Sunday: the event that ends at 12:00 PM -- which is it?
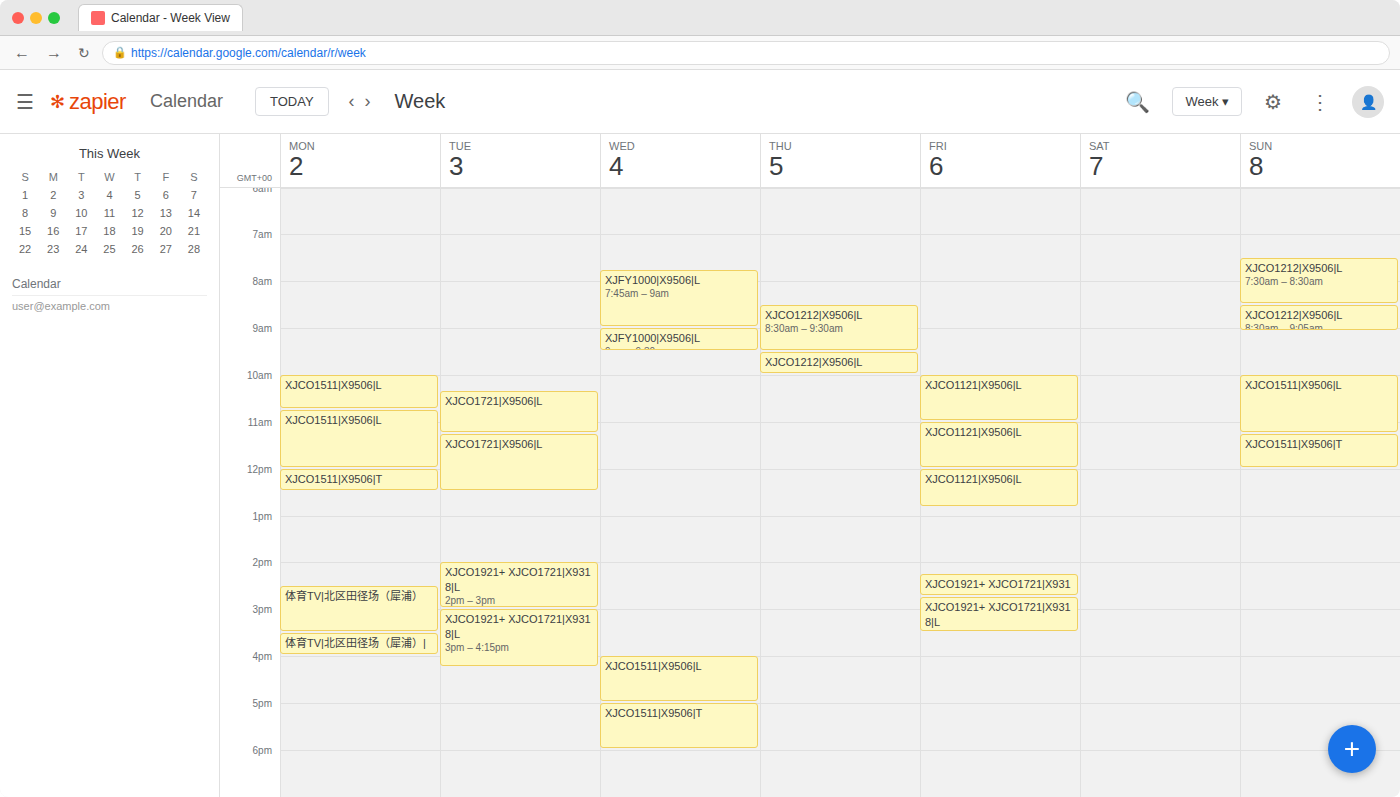
"XJCO1511|X9506|T"